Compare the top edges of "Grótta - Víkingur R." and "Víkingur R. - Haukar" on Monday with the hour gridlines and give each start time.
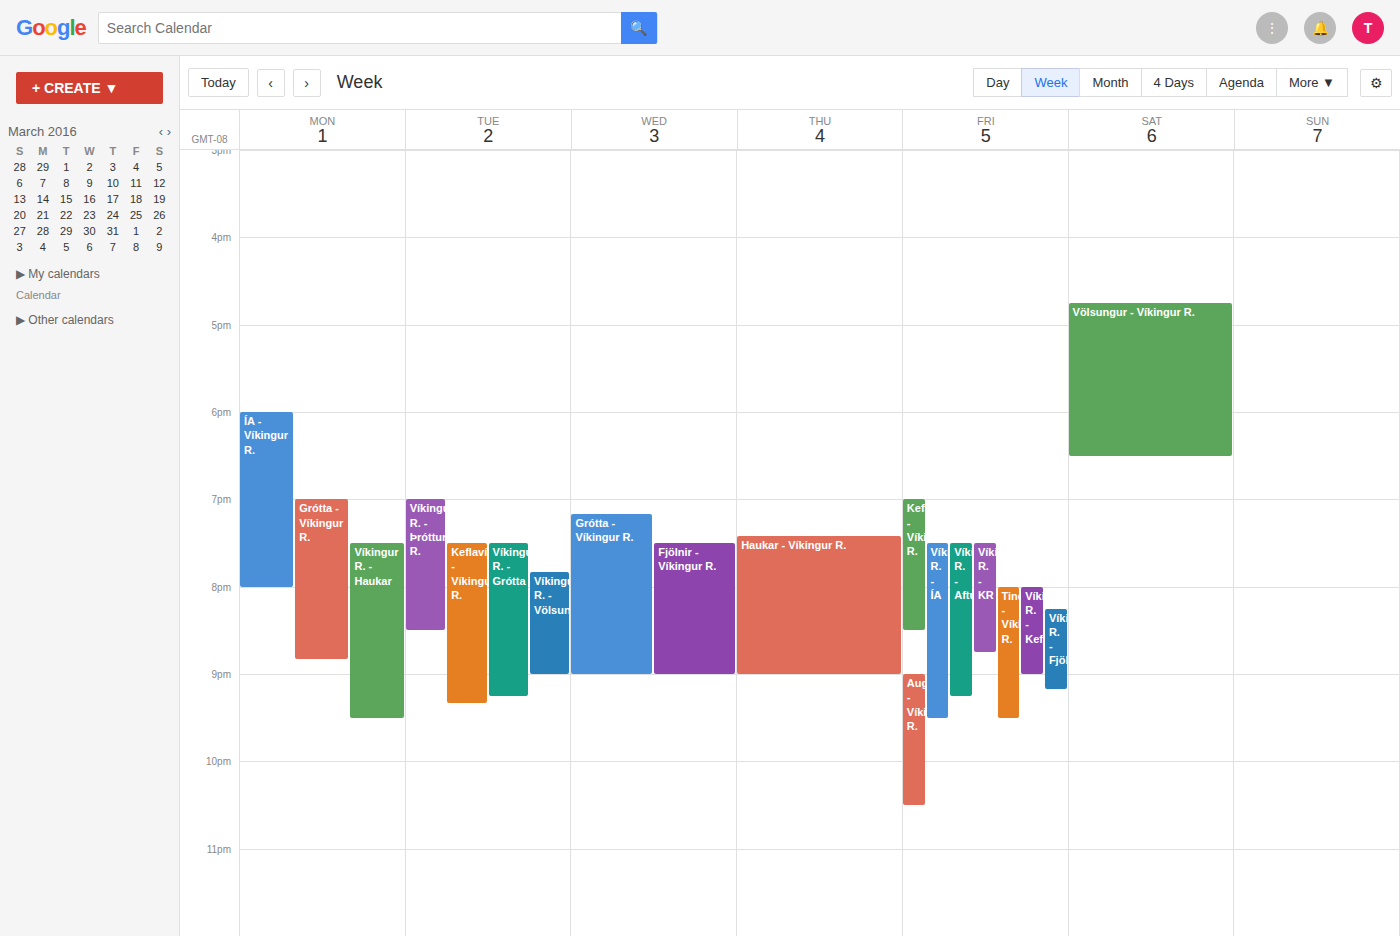
"Grótta - Víkingur R.": 7:00 PM, exactly on the 7 PM line. "Víkingur R. - Haukar": 7:30 PM, halfway between the 7 PM and 8 PM lines.